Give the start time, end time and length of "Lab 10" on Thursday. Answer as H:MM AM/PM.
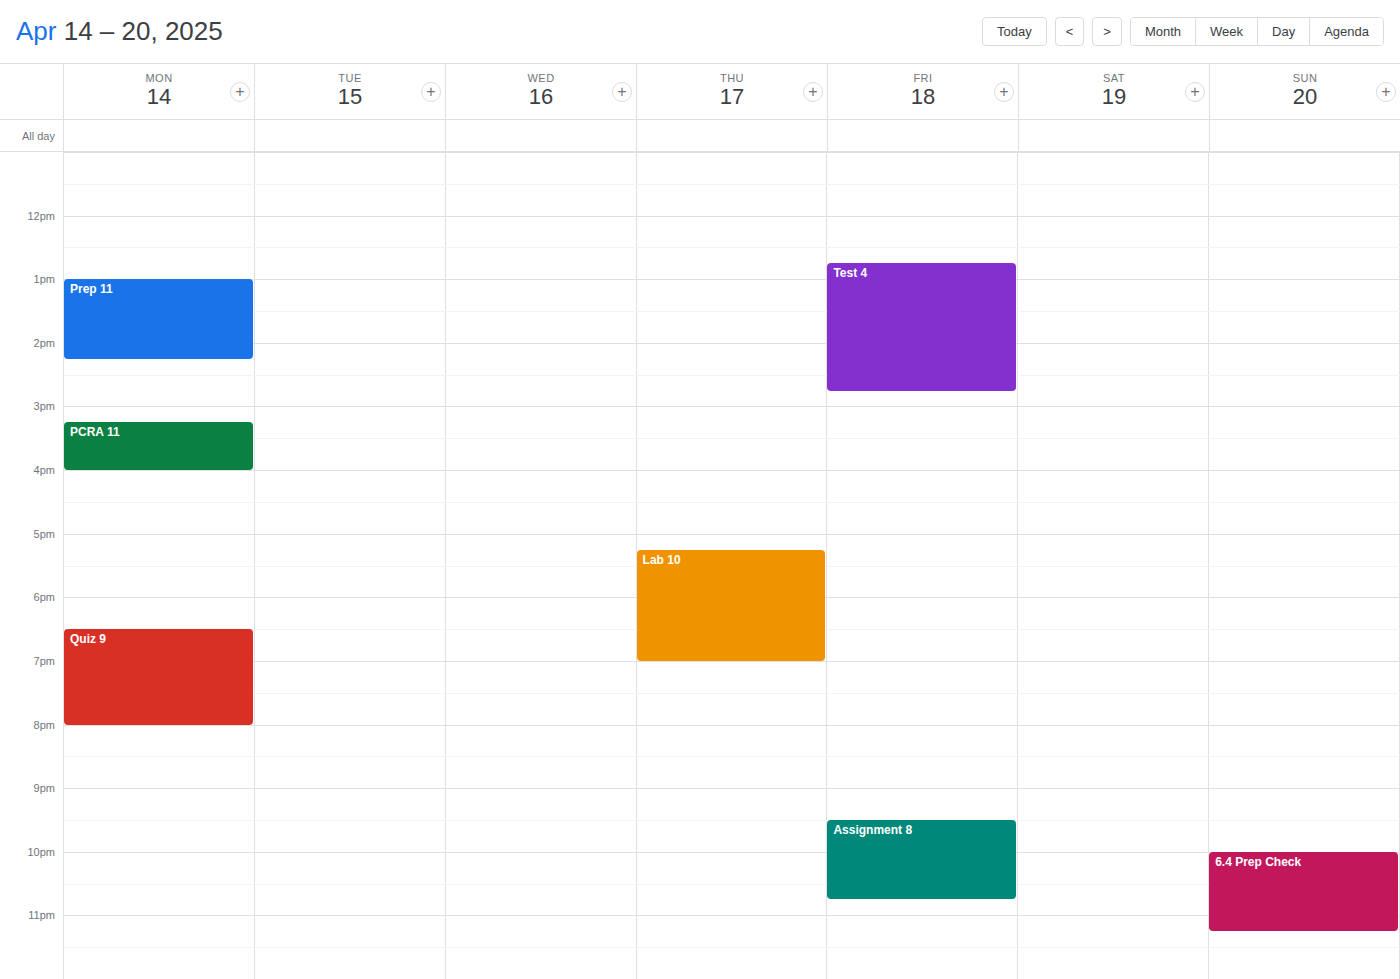
5:15 PM to 7:00 PM, 1 hour 45 minutes